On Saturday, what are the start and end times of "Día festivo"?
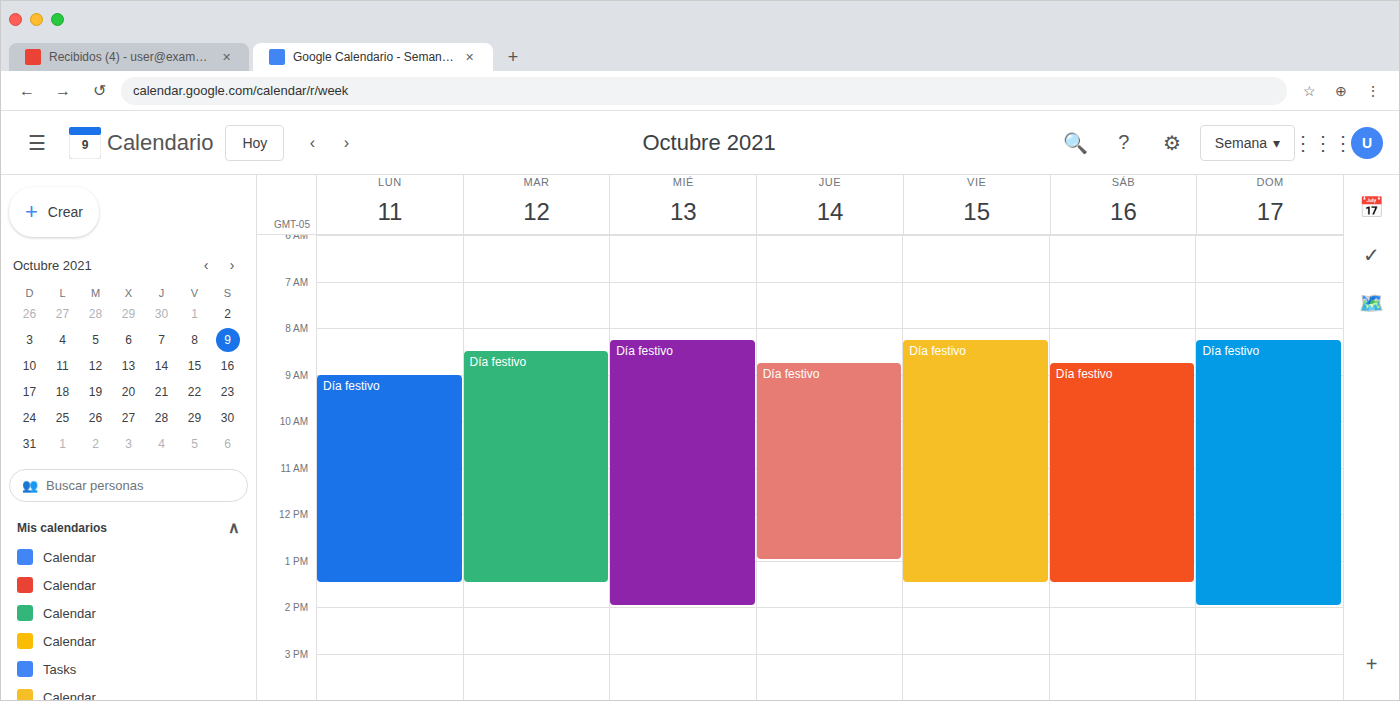
8:45 AM to 1:30 PM